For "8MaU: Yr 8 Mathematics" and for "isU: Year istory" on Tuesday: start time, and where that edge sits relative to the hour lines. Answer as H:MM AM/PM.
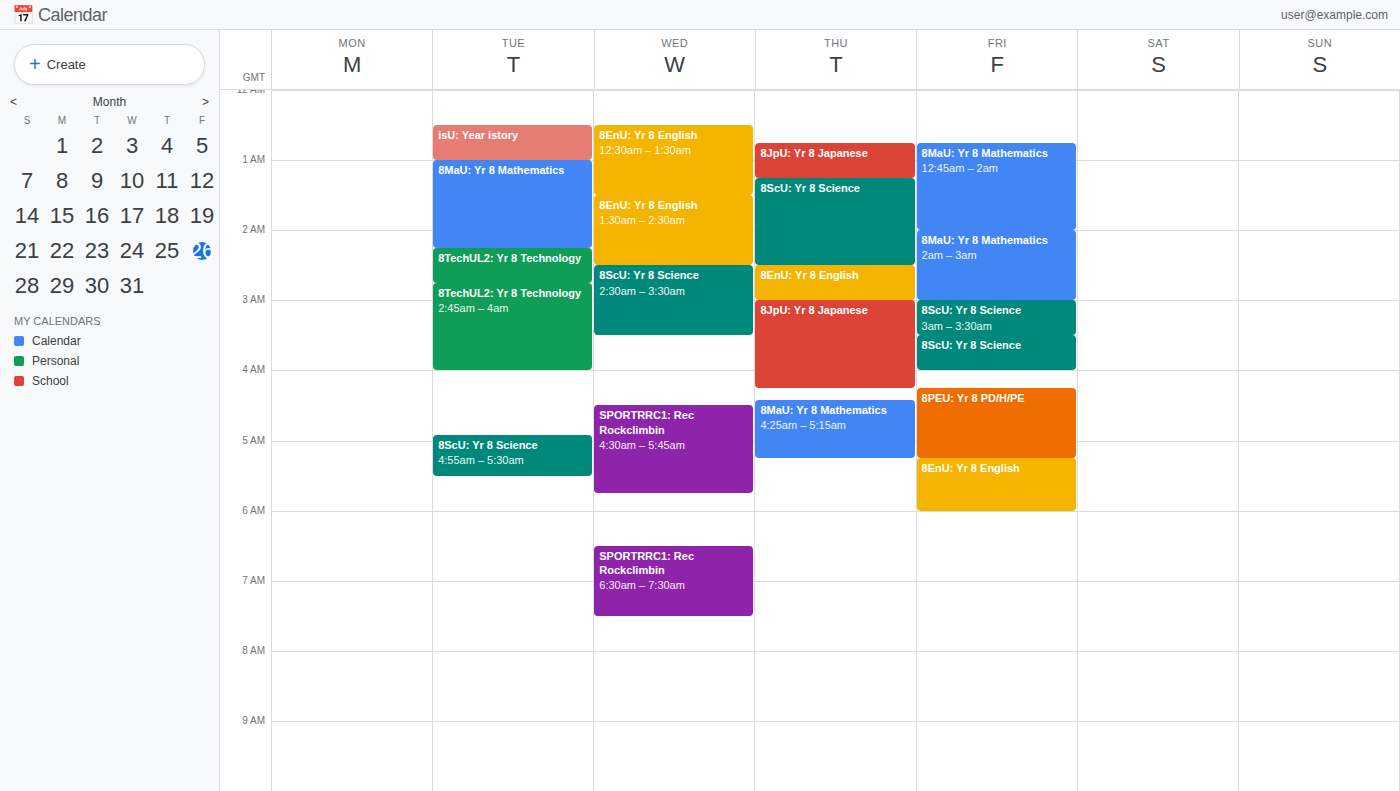
"8MaU: Yr 8 Mathematics": 1:00 AM, exactly on the 1 AM line. "isU: Year istory": 12:30 AM, halfway between the 12 AM and 1 AM lines.